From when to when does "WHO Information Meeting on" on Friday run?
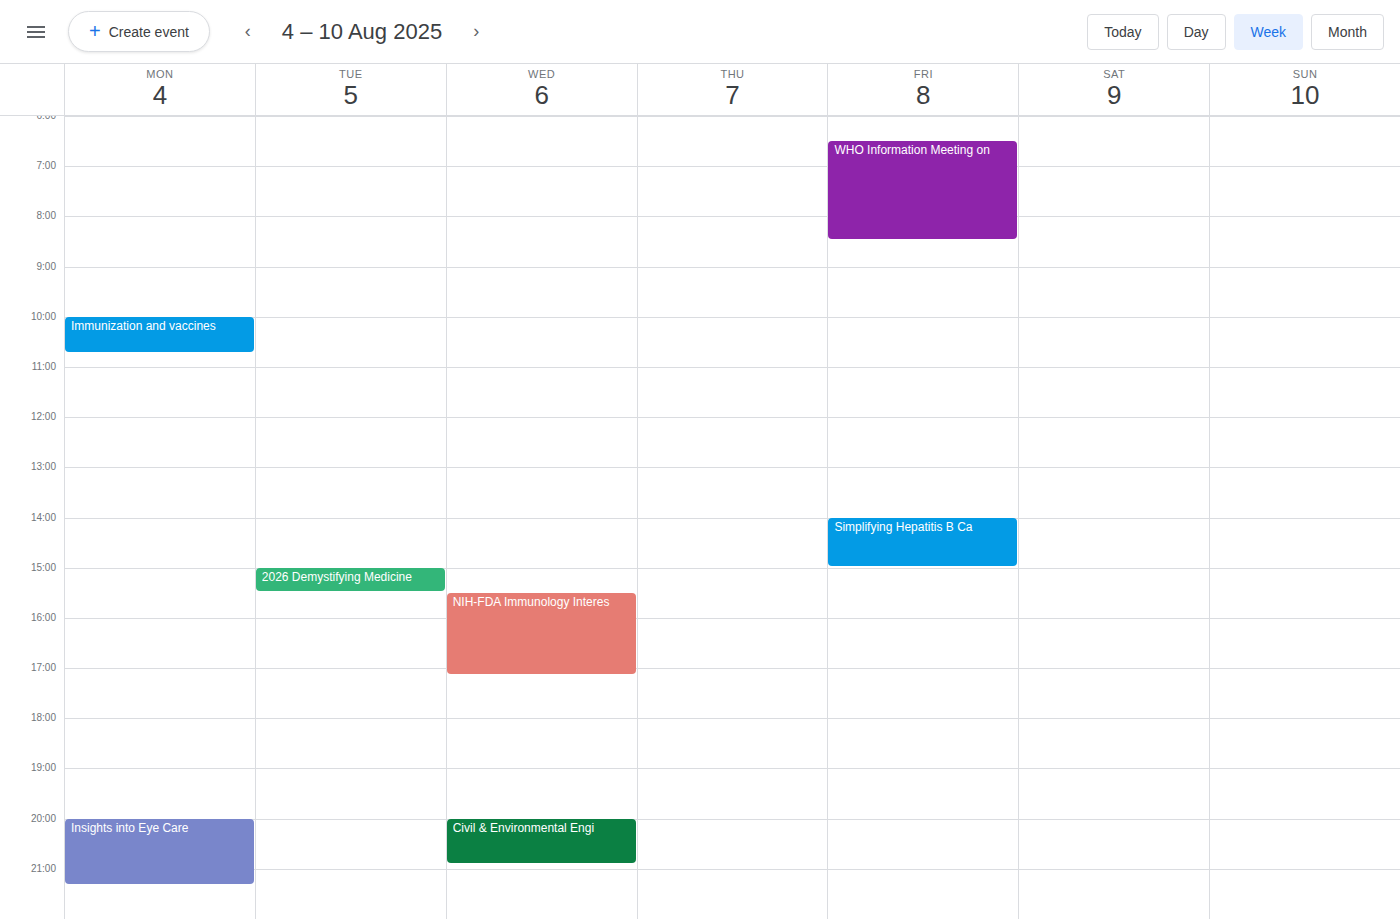
6:30 AM to 8:30 AM